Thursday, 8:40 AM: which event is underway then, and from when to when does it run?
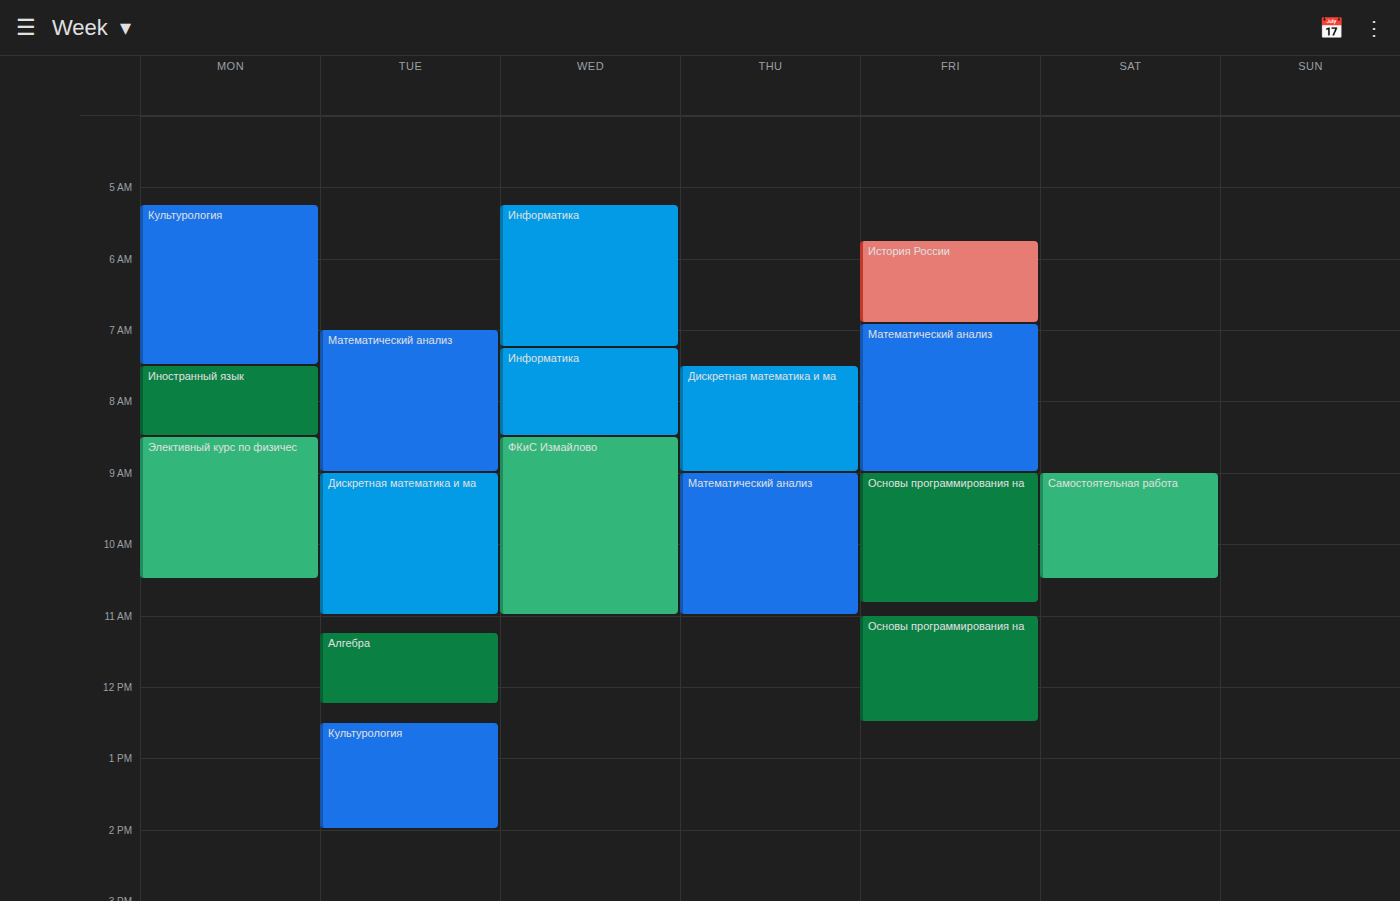
"Дискретная математика и ма", 7:30 AM to 9:00 AM